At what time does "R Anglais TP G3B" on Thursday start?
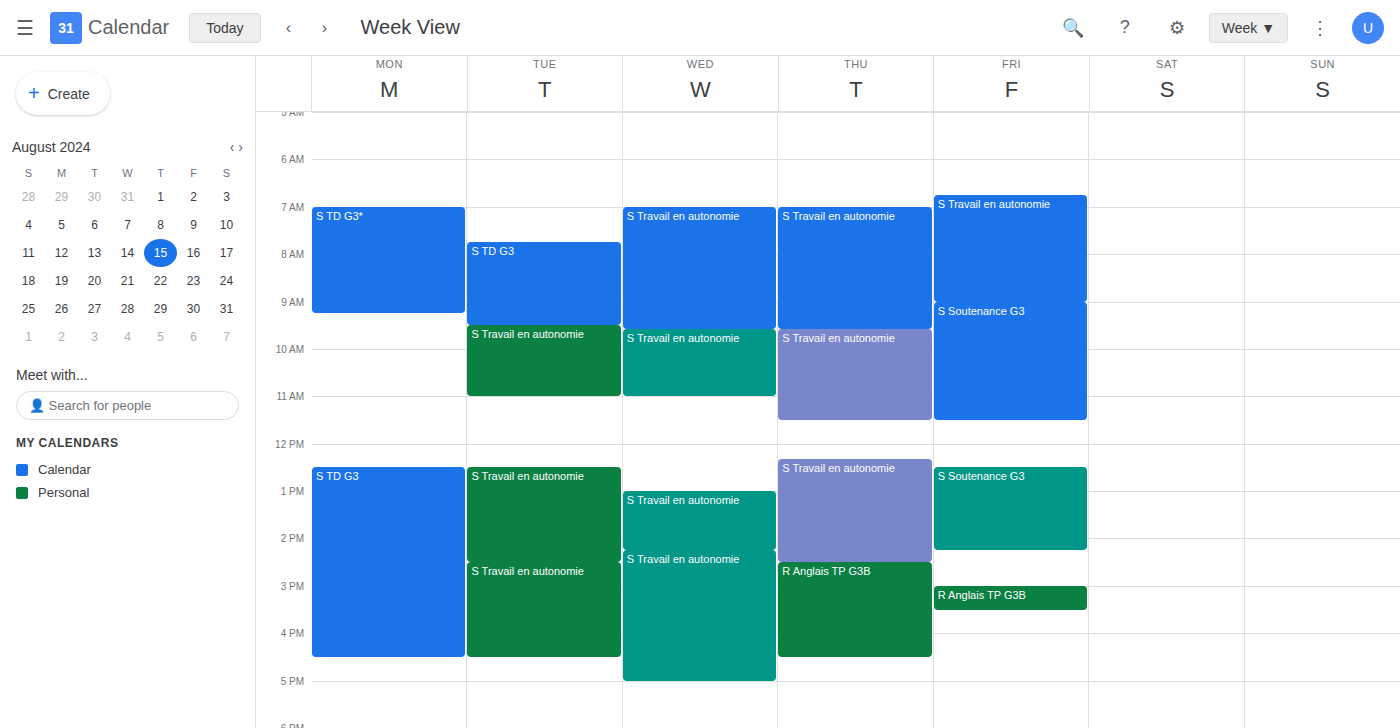
2:30 PM